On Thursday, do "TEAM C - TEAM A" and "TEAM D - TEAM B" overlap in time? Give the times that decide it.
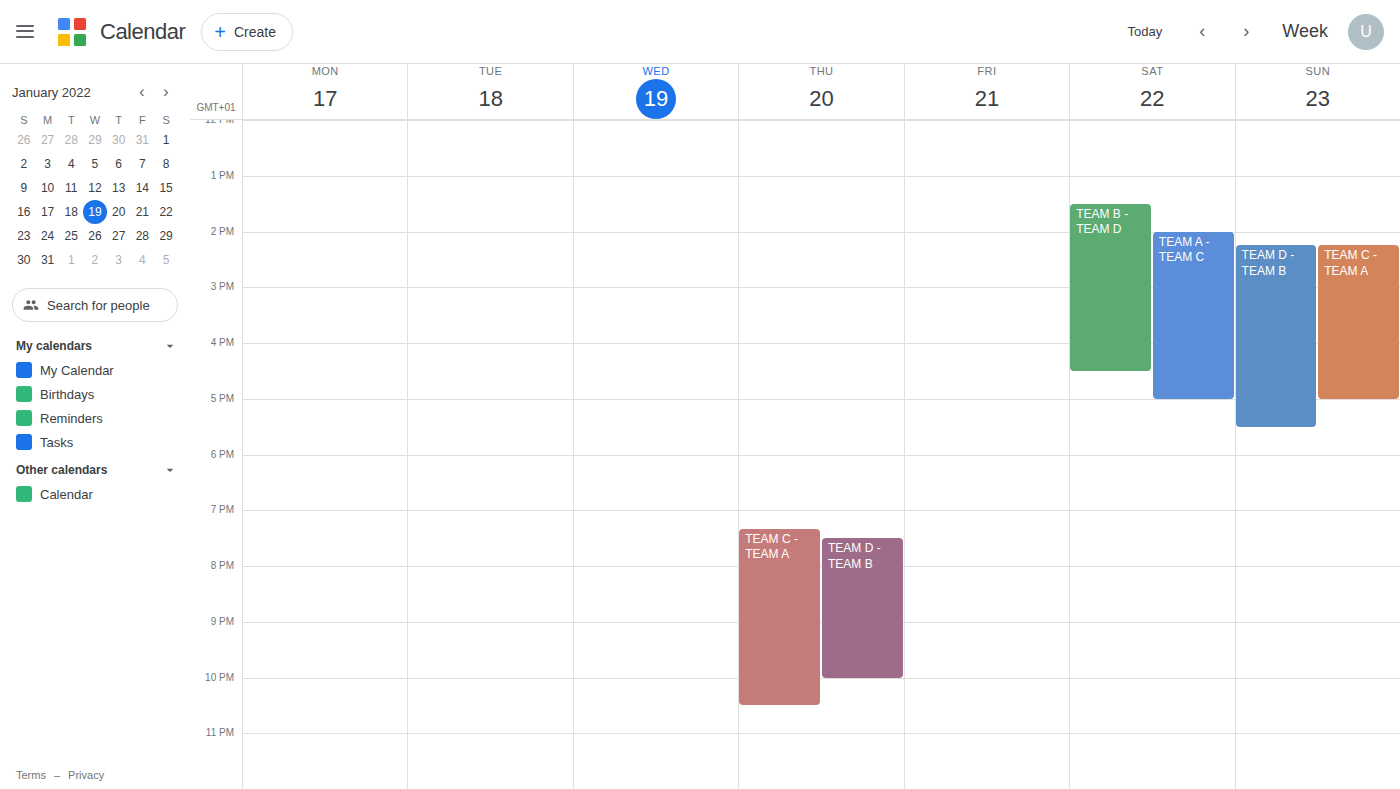
"TEAM D - TEAM B" runs 7:30 PM to 10:00 PM, inside "TEAM C - TEAM A" -- they overlap.